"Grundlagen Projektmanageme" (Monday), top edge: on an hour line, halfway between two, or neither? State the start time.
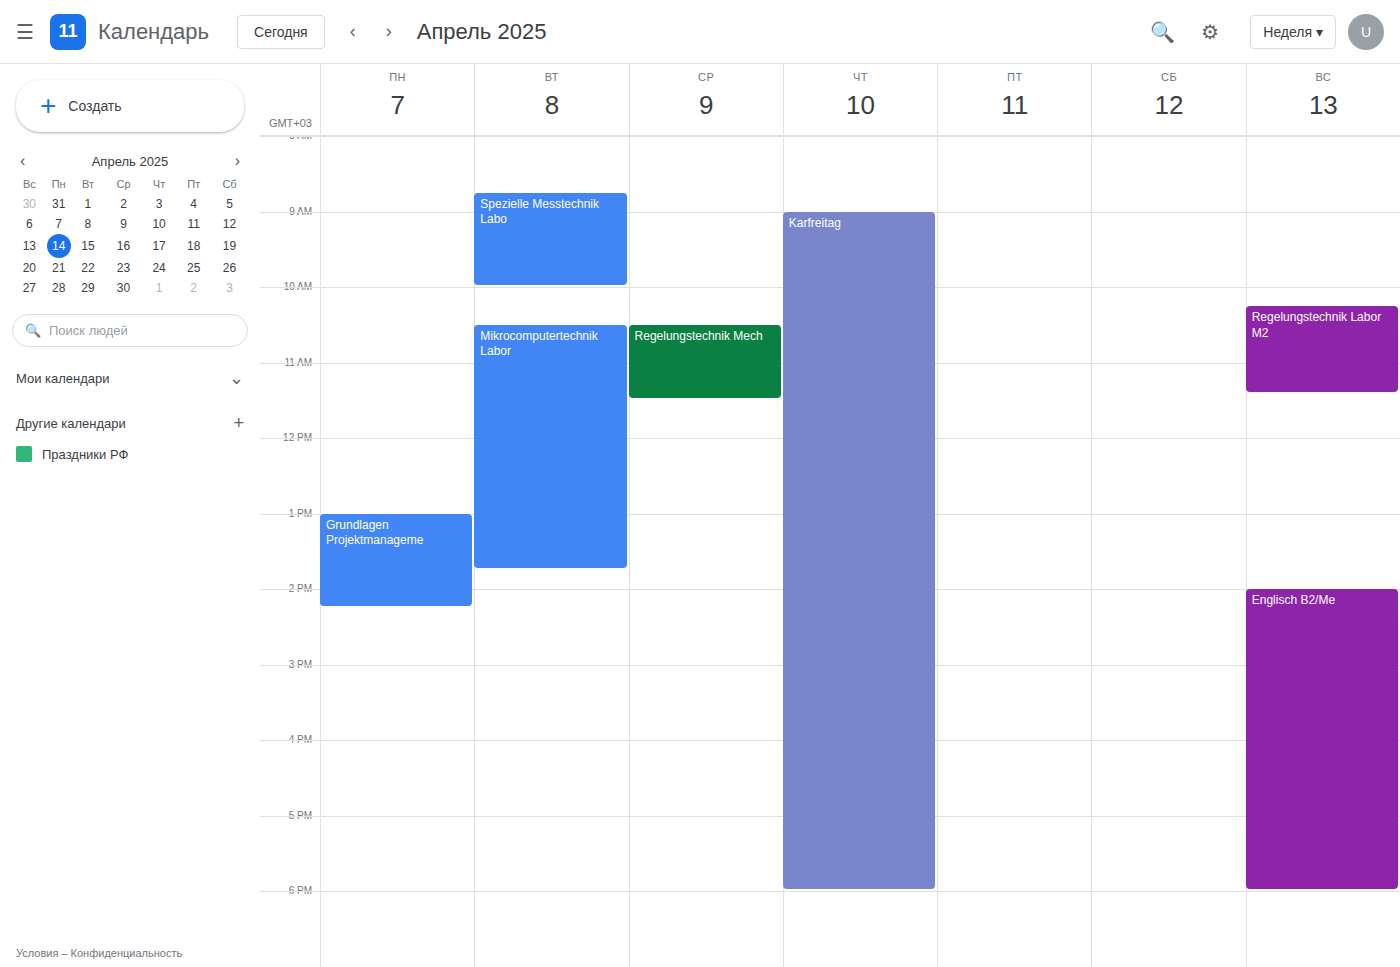
13:00 -- exactly on the 13:00 line.